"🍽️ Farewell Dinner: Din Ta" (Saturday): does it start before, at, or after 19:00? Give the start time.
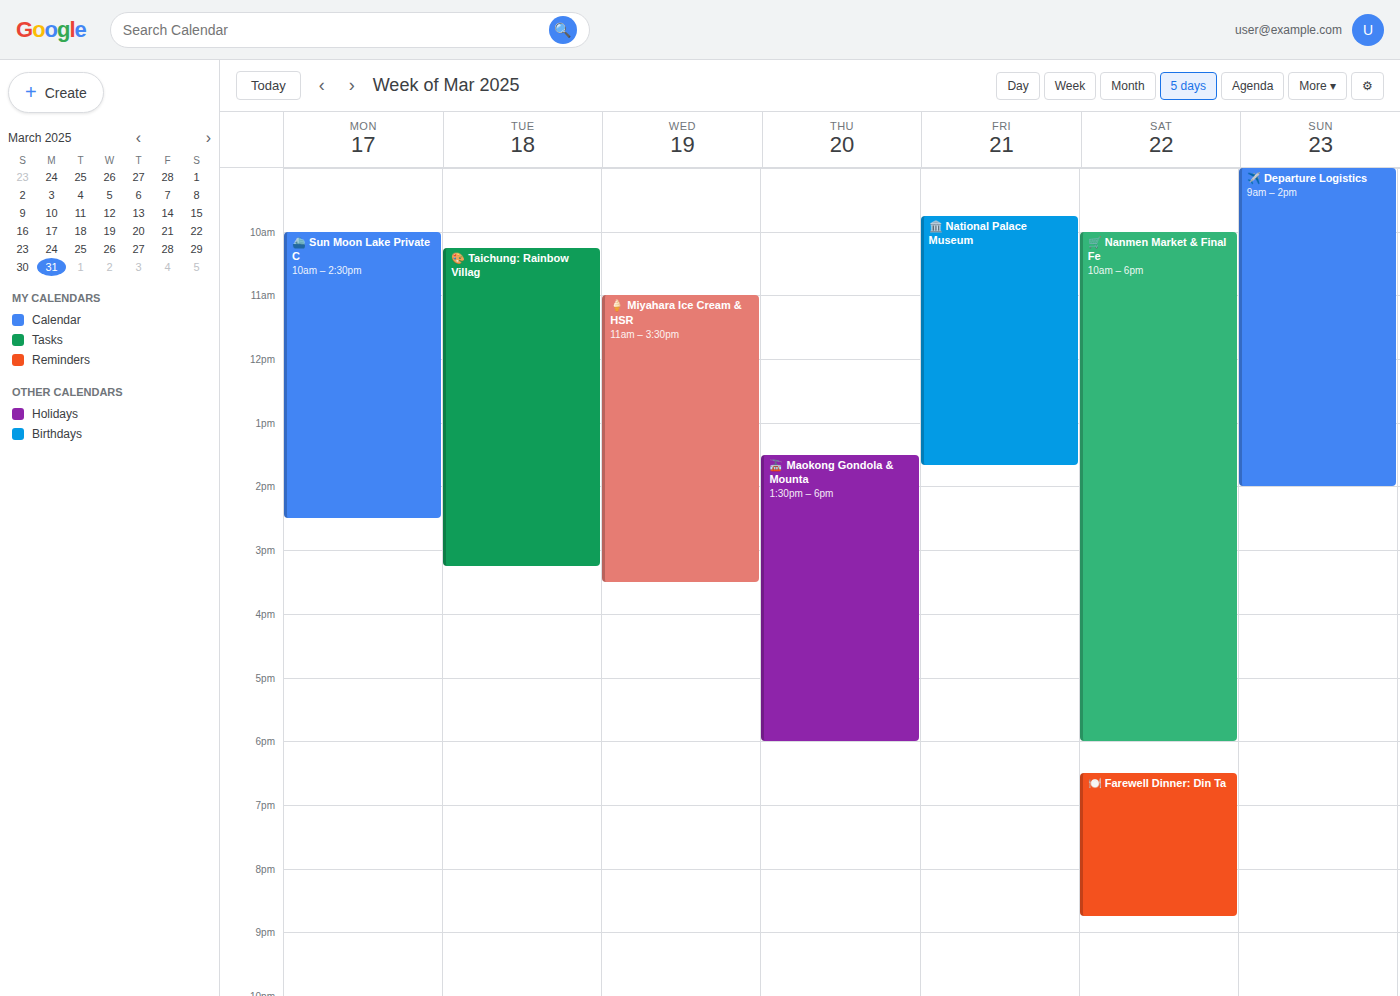
18:30 -- before 19:00, 30 minutes above the 19:00 line.